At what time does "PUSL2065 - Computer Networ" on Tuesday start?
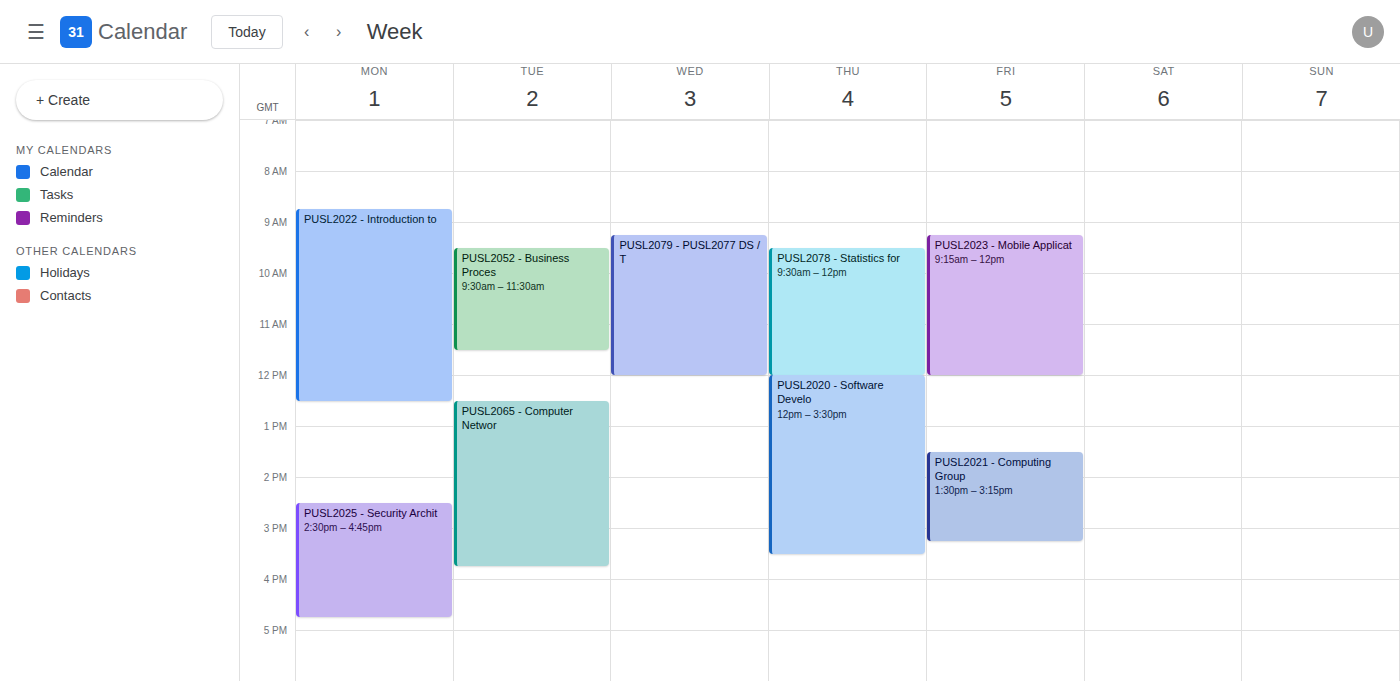
12:30 PM